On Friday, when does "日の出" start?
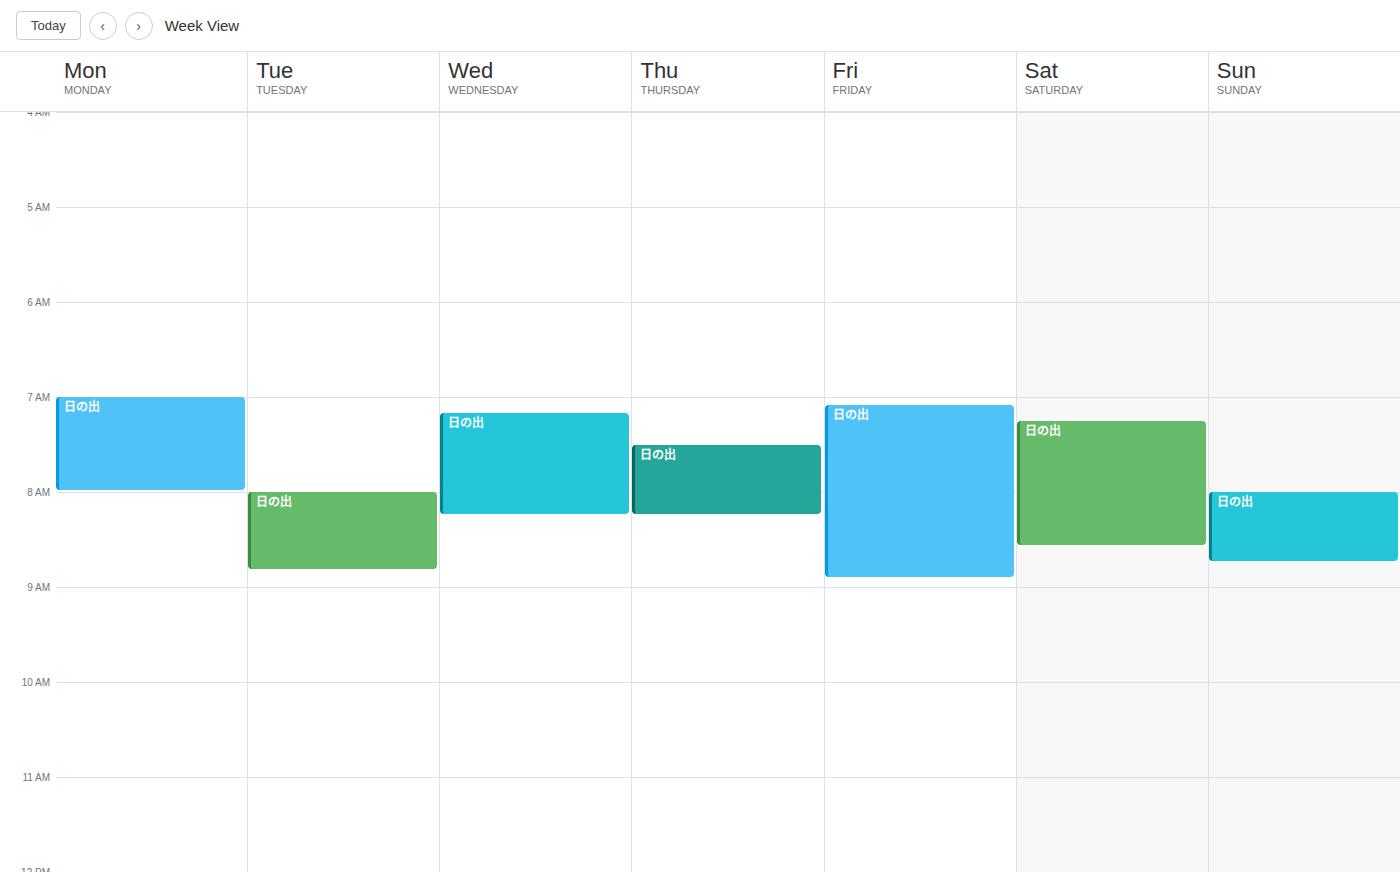
07:05